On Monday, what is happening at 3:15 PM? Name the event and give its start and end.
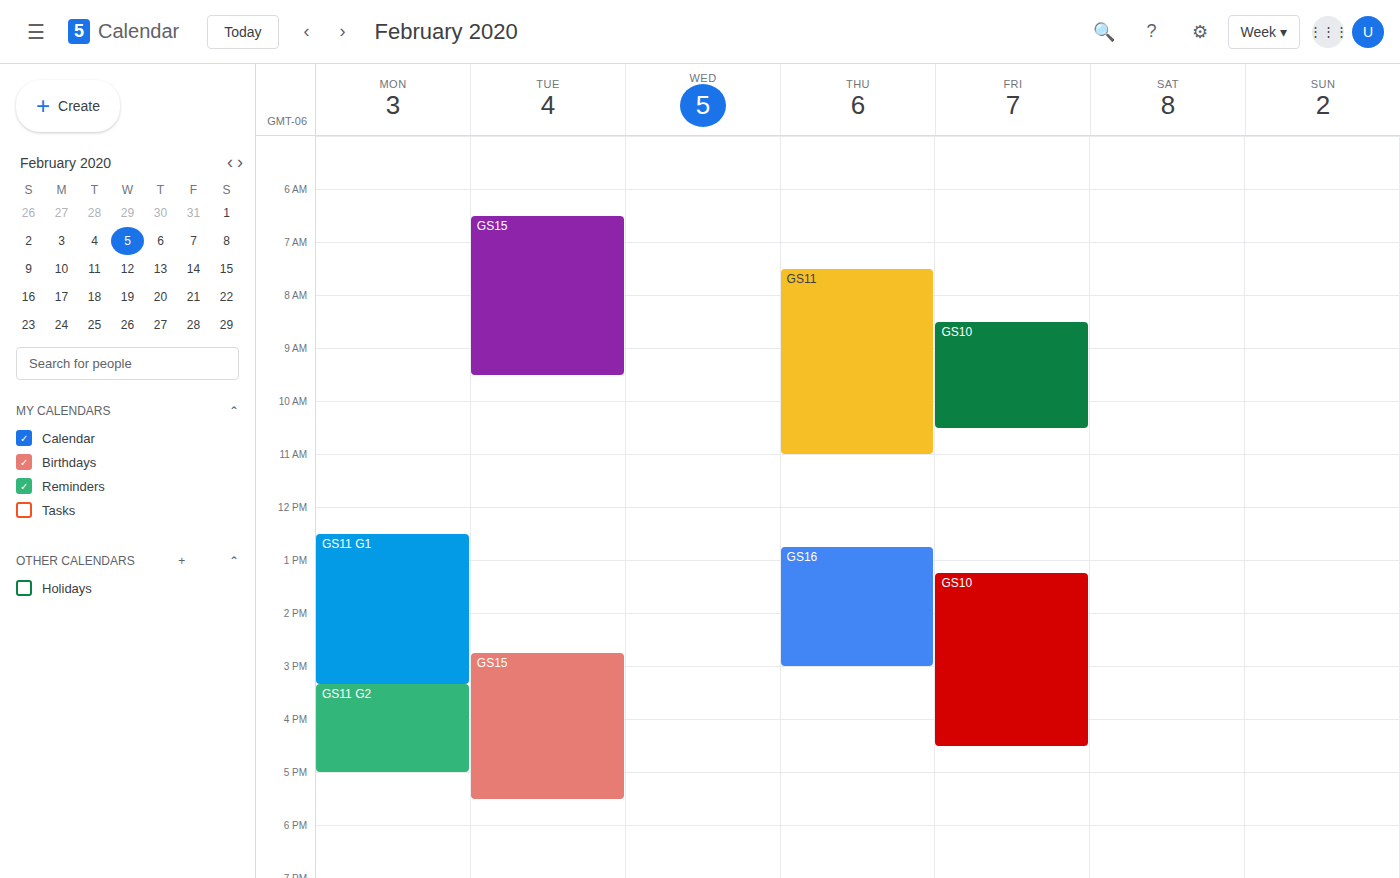
"GS11 G1", 12:30 PM to 3:20 PM